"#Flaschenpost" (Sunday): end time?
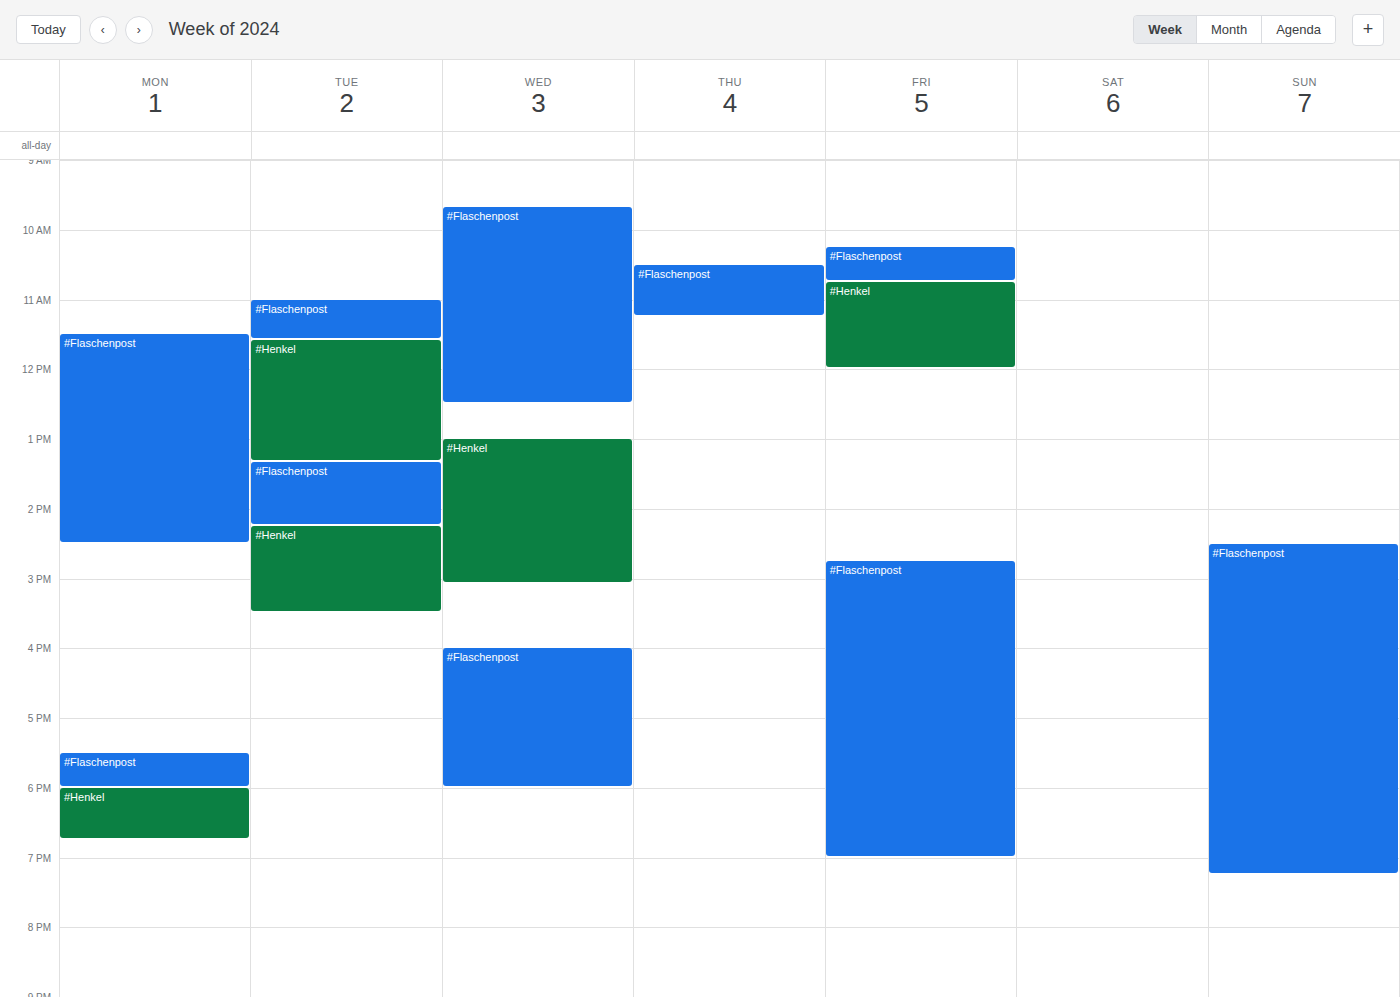
7:15 PM